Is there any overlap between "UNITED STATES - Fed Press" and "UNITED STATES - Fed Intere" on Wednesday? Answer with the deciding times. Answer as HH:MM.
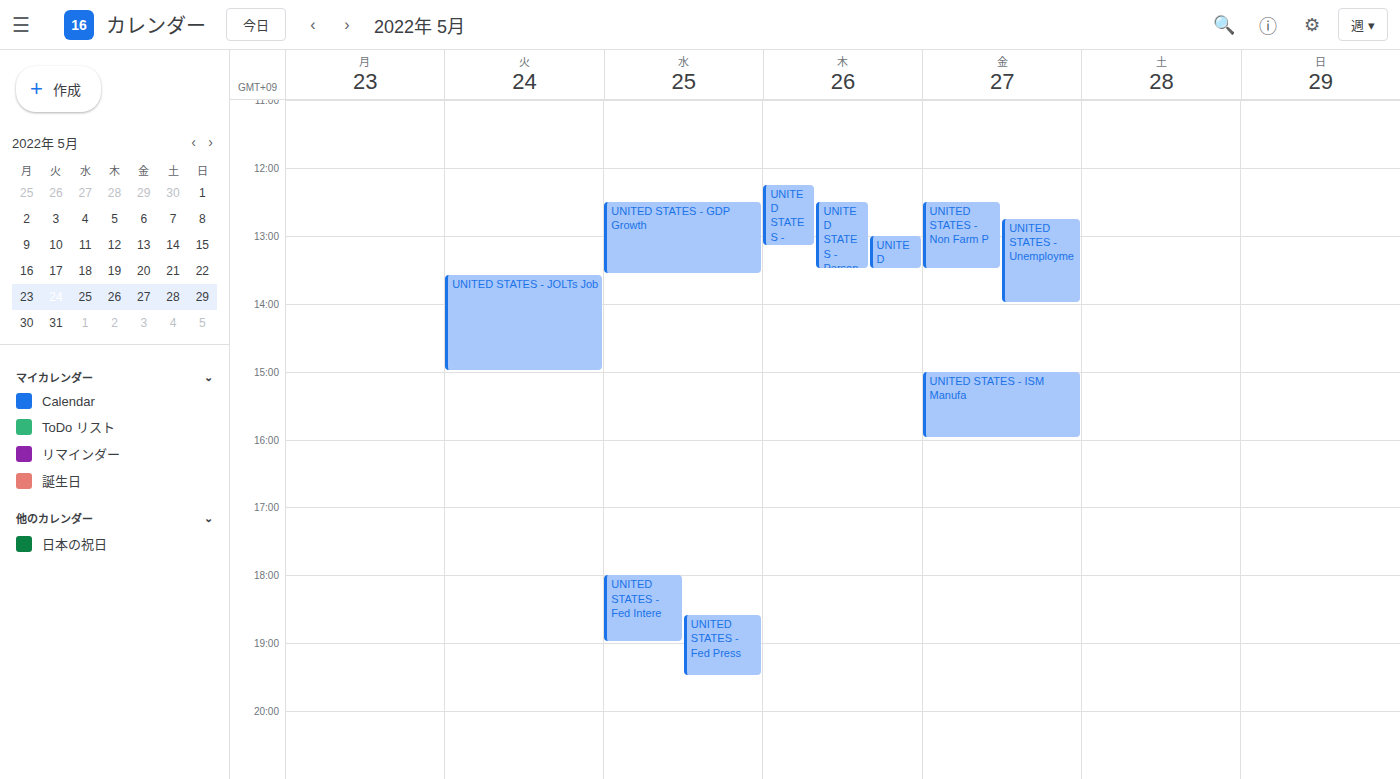
"UNITED STATES - Fed Press" starts at 18:35, before "UNITED STATES - Fed Intere" ends at 19:00 -- they overlap.